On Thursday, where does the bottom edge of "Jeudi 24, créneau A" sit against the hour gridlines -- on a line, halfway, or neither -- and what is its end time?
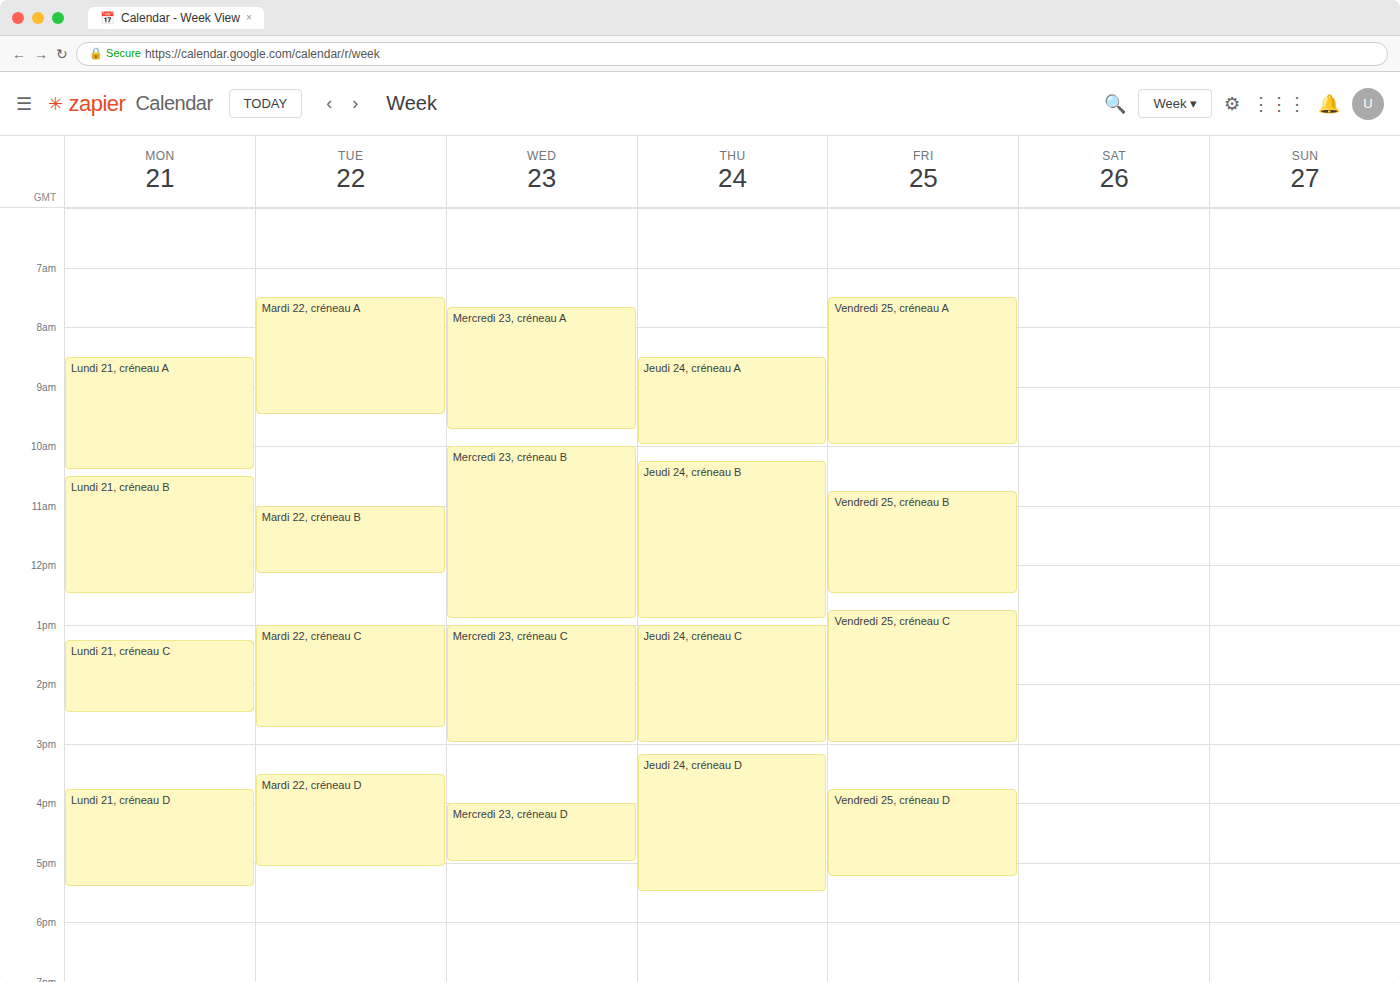
10:00 -- exactly on the 10:00 line.